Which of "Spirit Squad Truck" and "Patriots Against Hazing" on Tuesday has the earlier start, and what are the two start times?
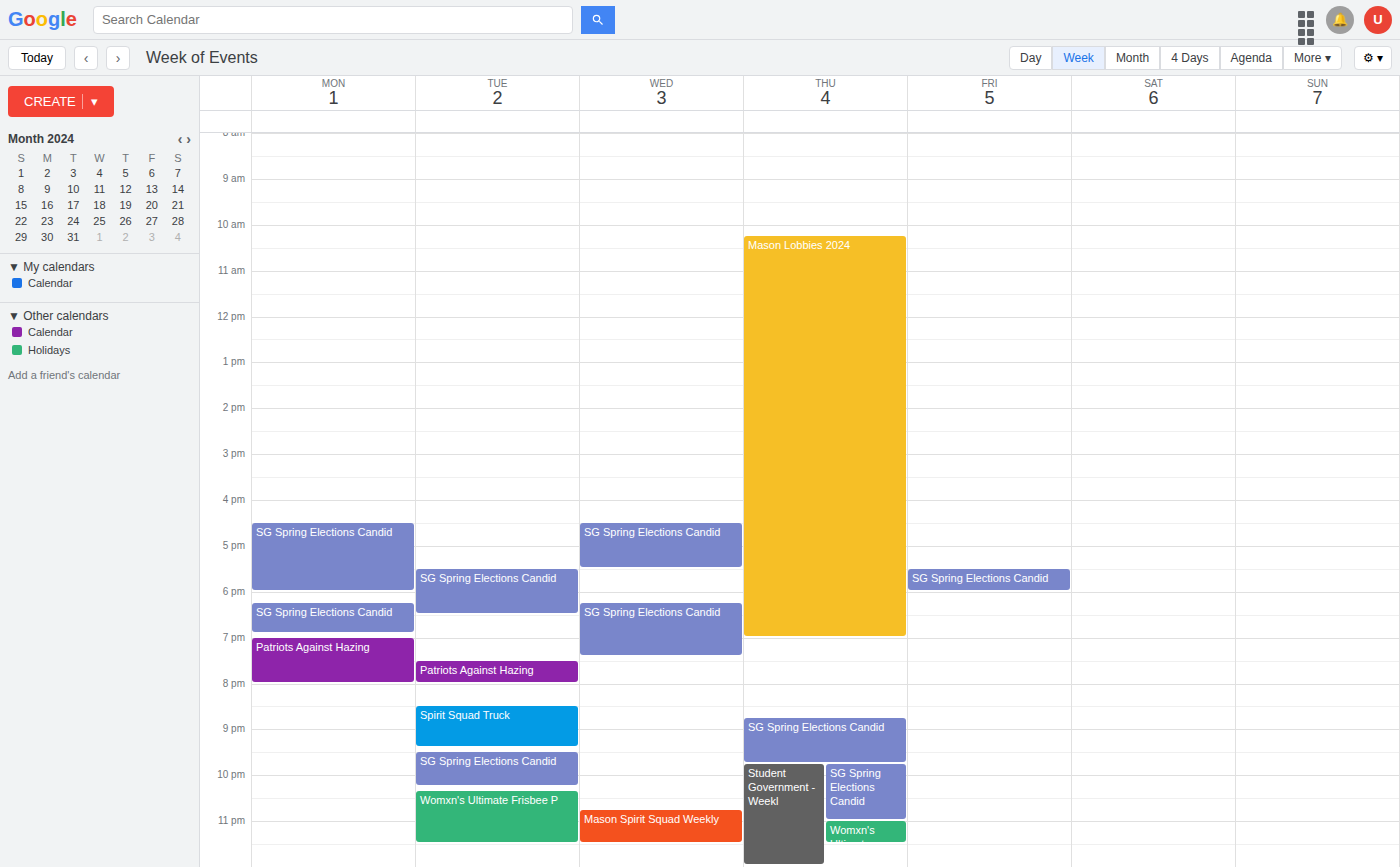
"Patriots Against Hazing" 7:30 PM; "Spirit Squad Truck" 8:30 PM.